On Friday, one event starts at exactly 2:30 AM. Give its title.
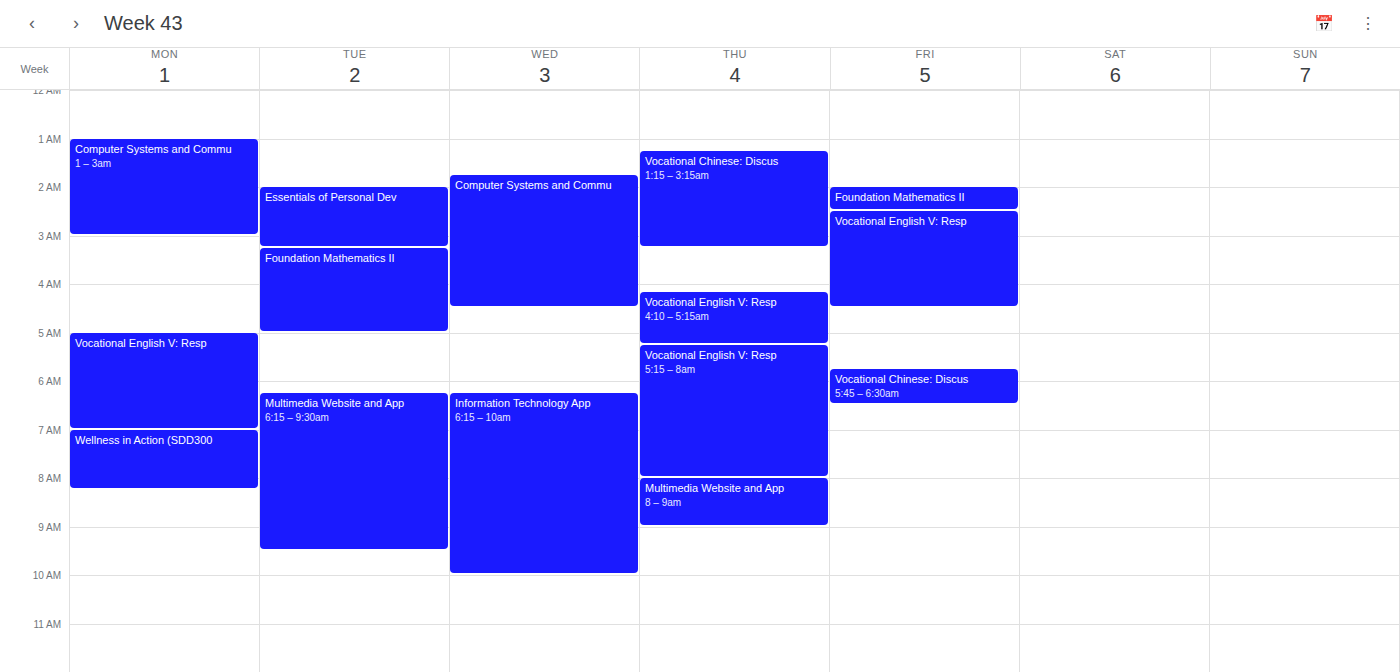
"Vocational English V: Resp"